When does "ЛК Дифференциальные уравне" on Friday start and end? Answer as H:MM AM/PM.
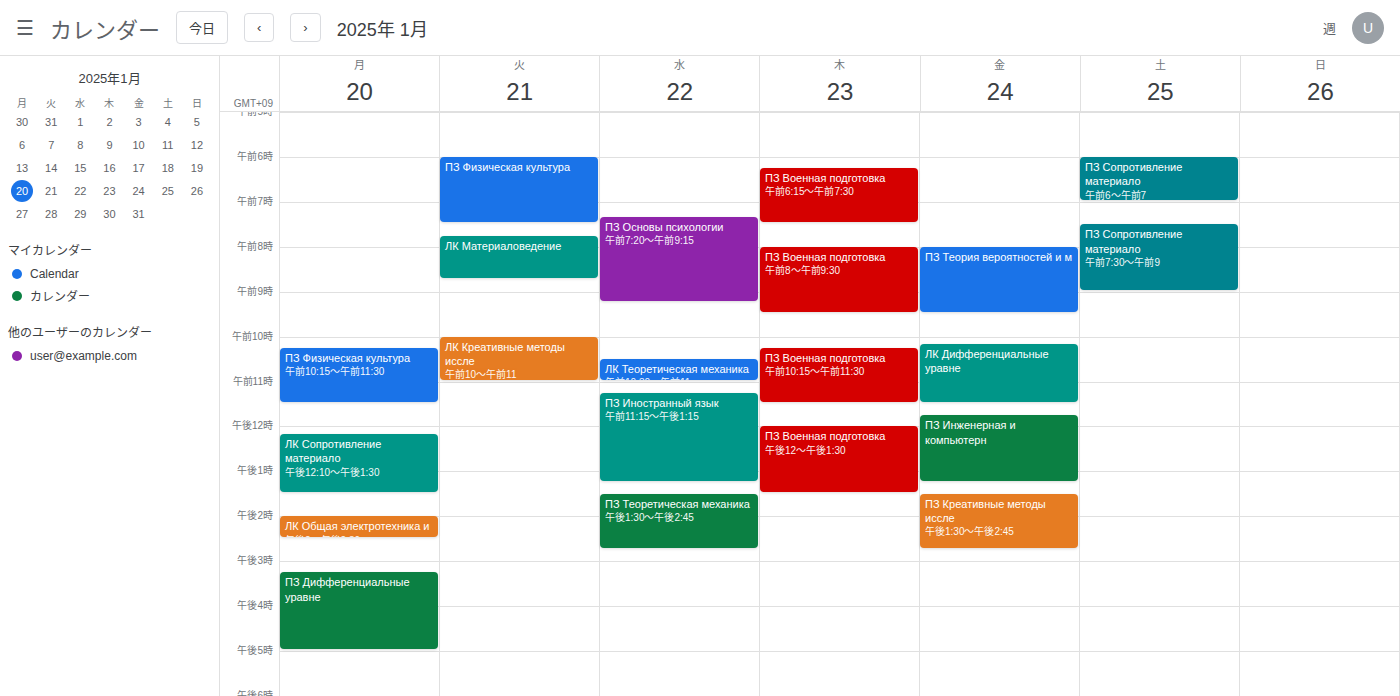
10:10 AM to 11:30 AM